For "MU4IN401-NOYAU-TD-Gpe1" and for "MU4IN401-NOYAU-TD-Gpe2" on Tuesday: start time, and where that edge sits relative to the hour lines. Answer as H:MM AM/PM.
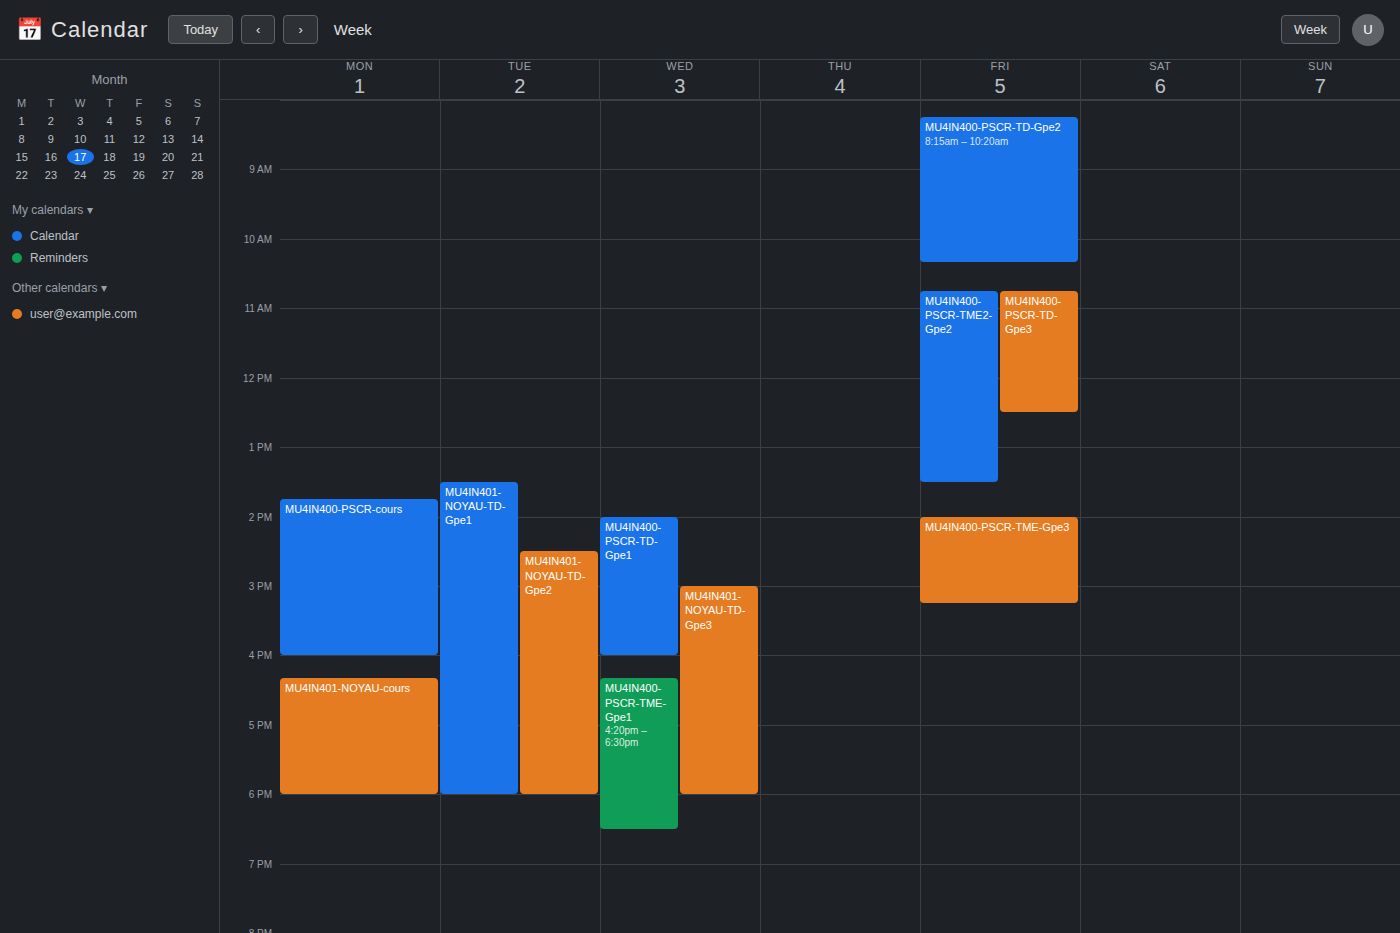
"MU4IN401-NOYAU-TD-Gpe1": 1:30 PM, halfway between the 1 PM and 2 PM lines. "MU4IN401-NOYAU-TD-Gpe2": 2:30 PM, halfway between the 2 PM and 3 PM lines.